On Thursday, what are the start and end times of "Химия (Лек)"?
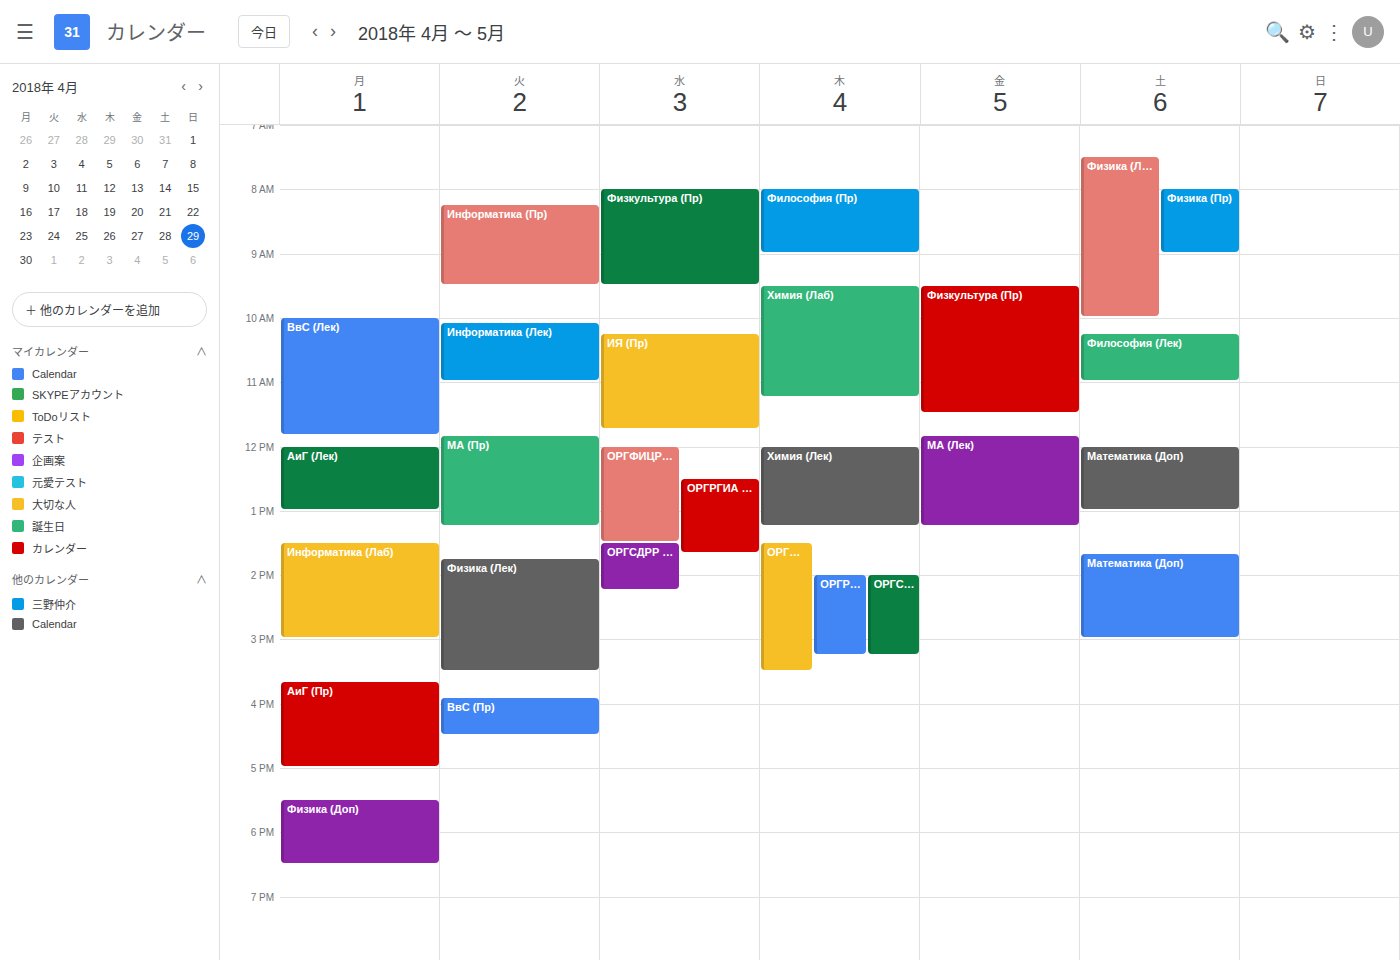
12:00 PM to 1:15 PM